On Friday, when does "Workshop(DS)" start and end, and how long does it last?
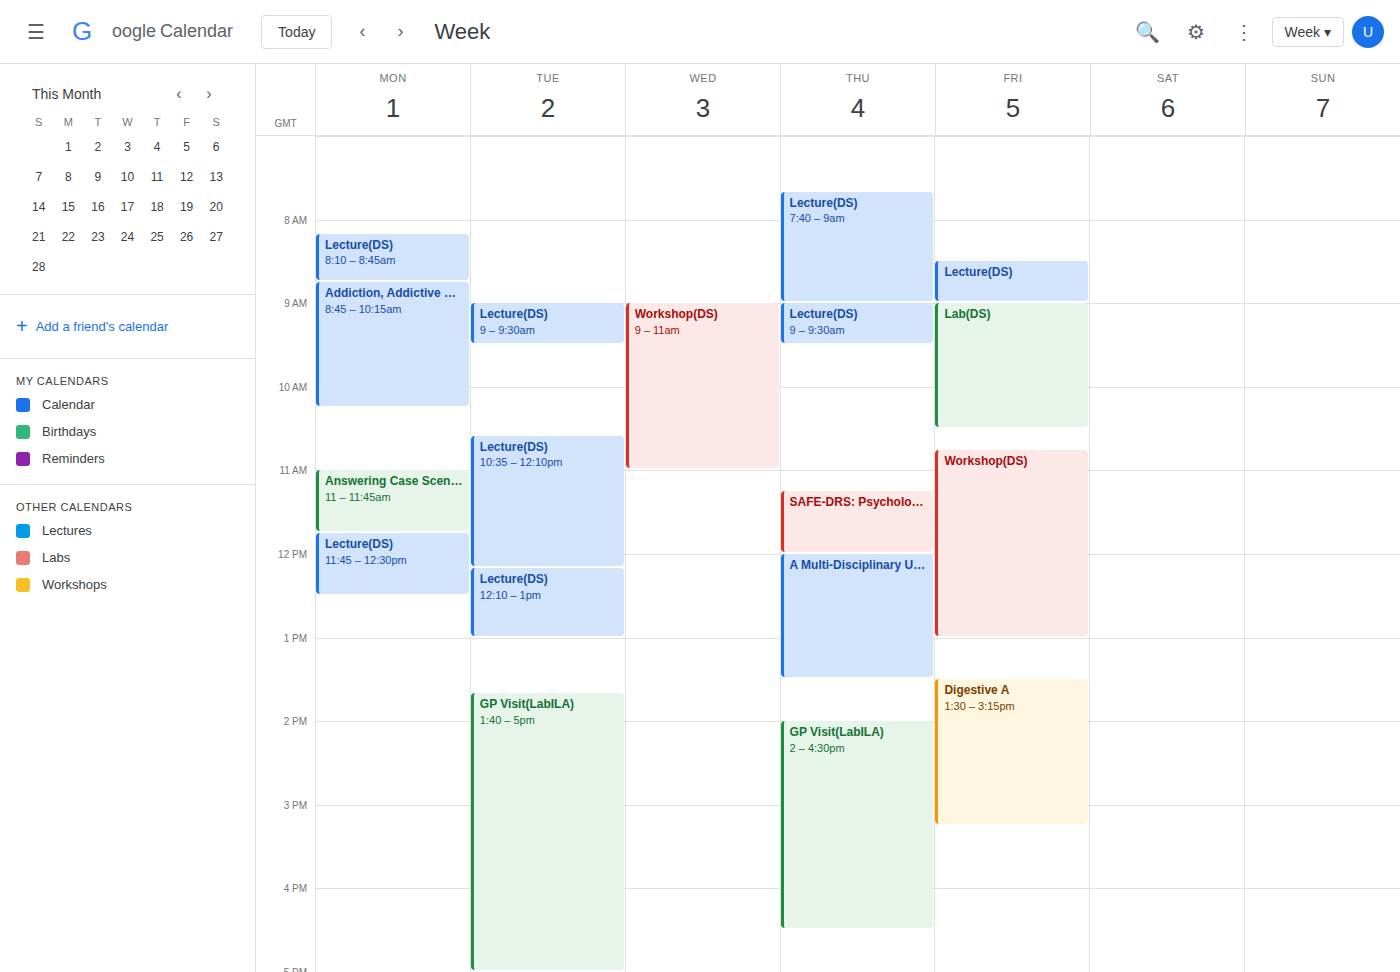
10:45 to 13:00, 2 hours 15 minutes